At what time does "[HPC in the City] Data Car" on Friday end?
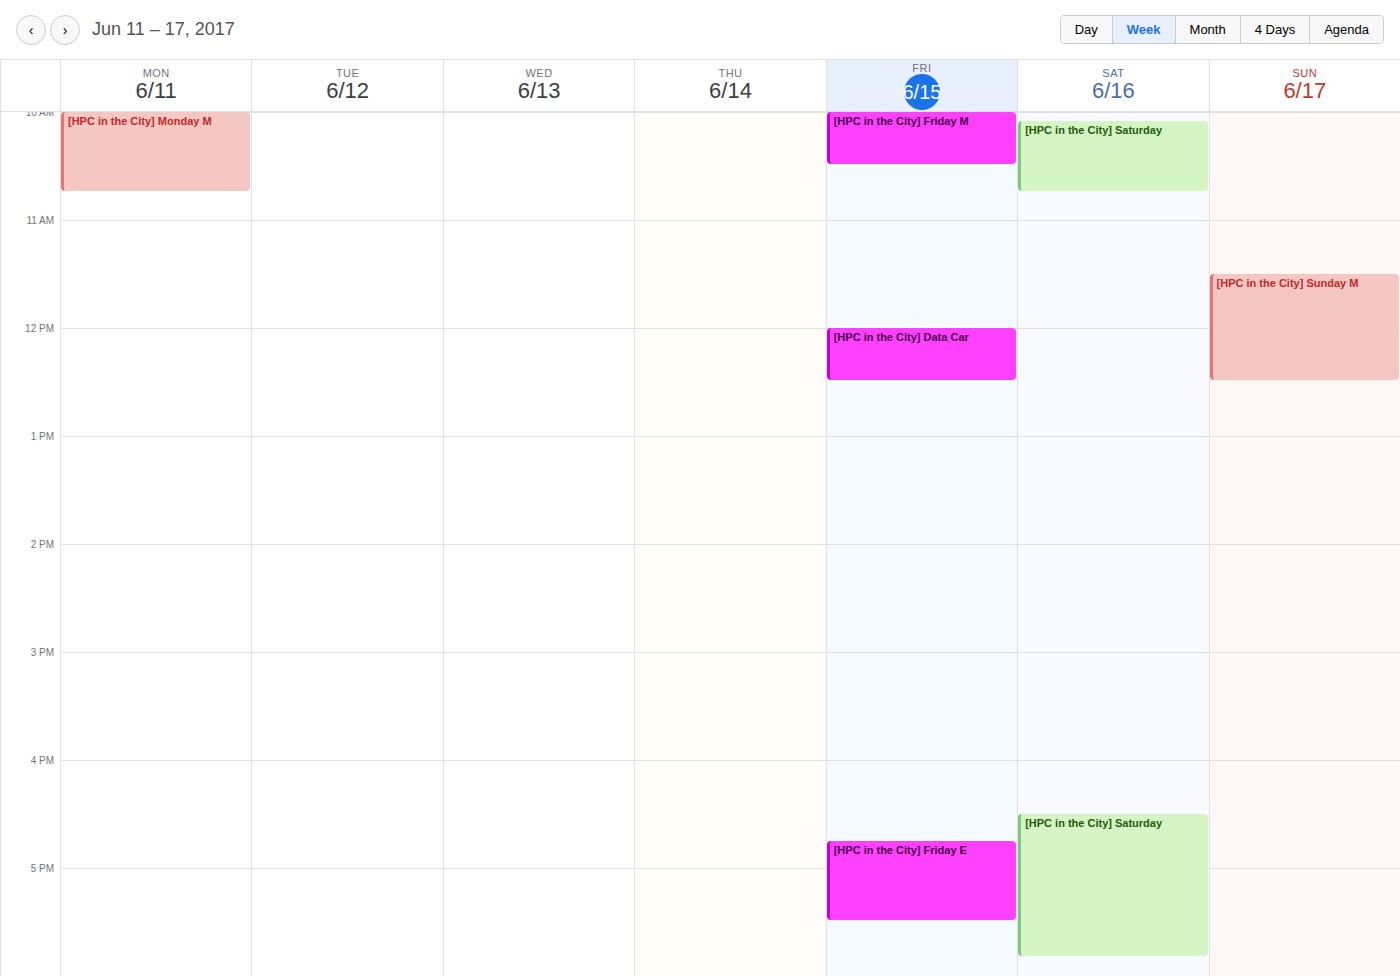
12:30 PM